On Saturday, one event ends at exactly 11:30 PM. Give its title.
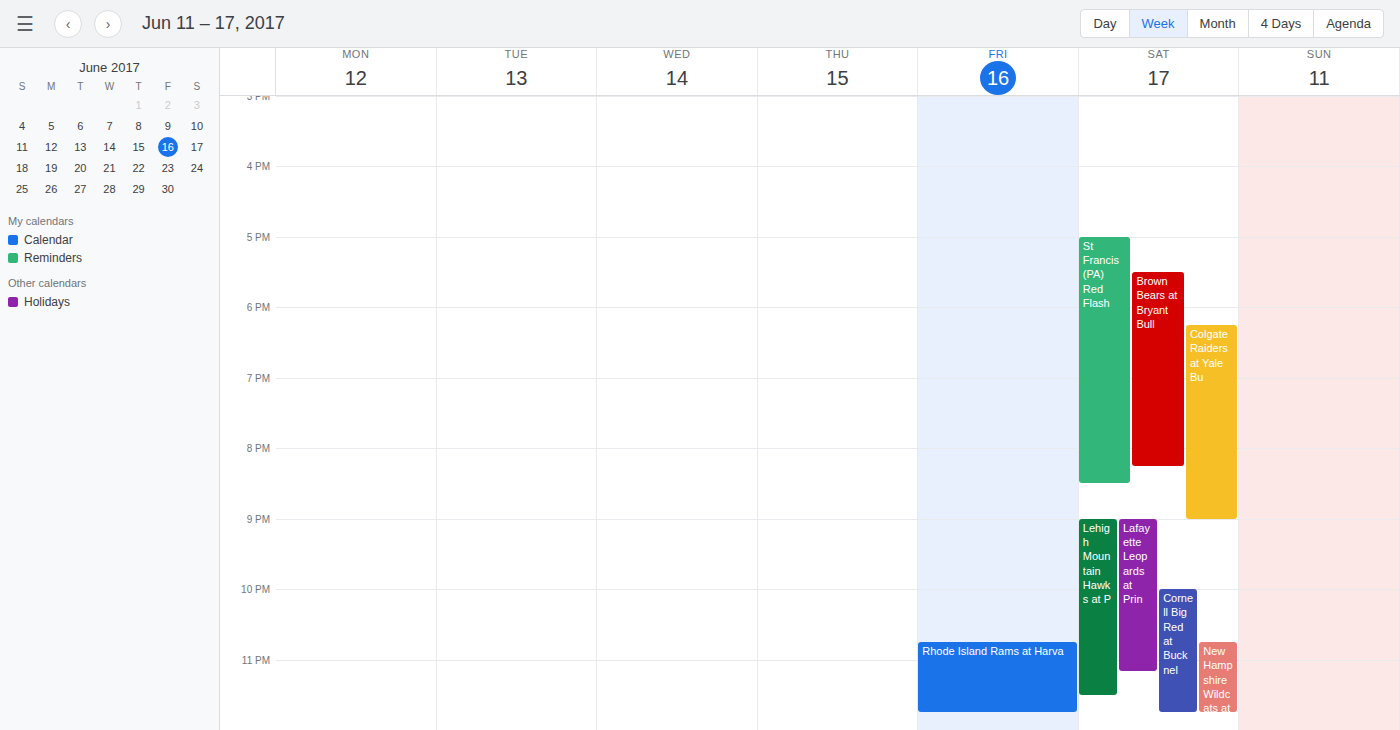
"Lehigh Mountain Hawks at P"